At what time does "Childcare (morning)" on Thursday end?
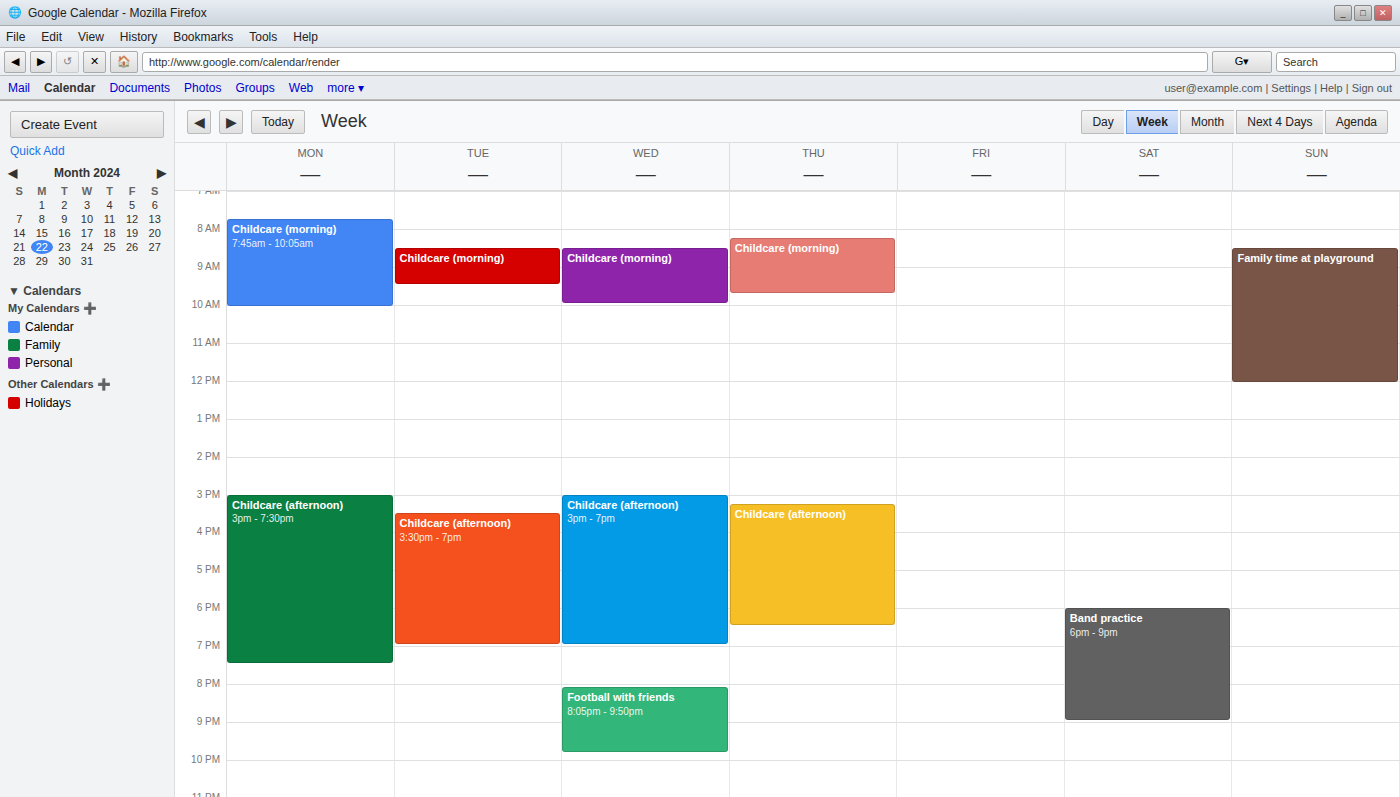
09:45